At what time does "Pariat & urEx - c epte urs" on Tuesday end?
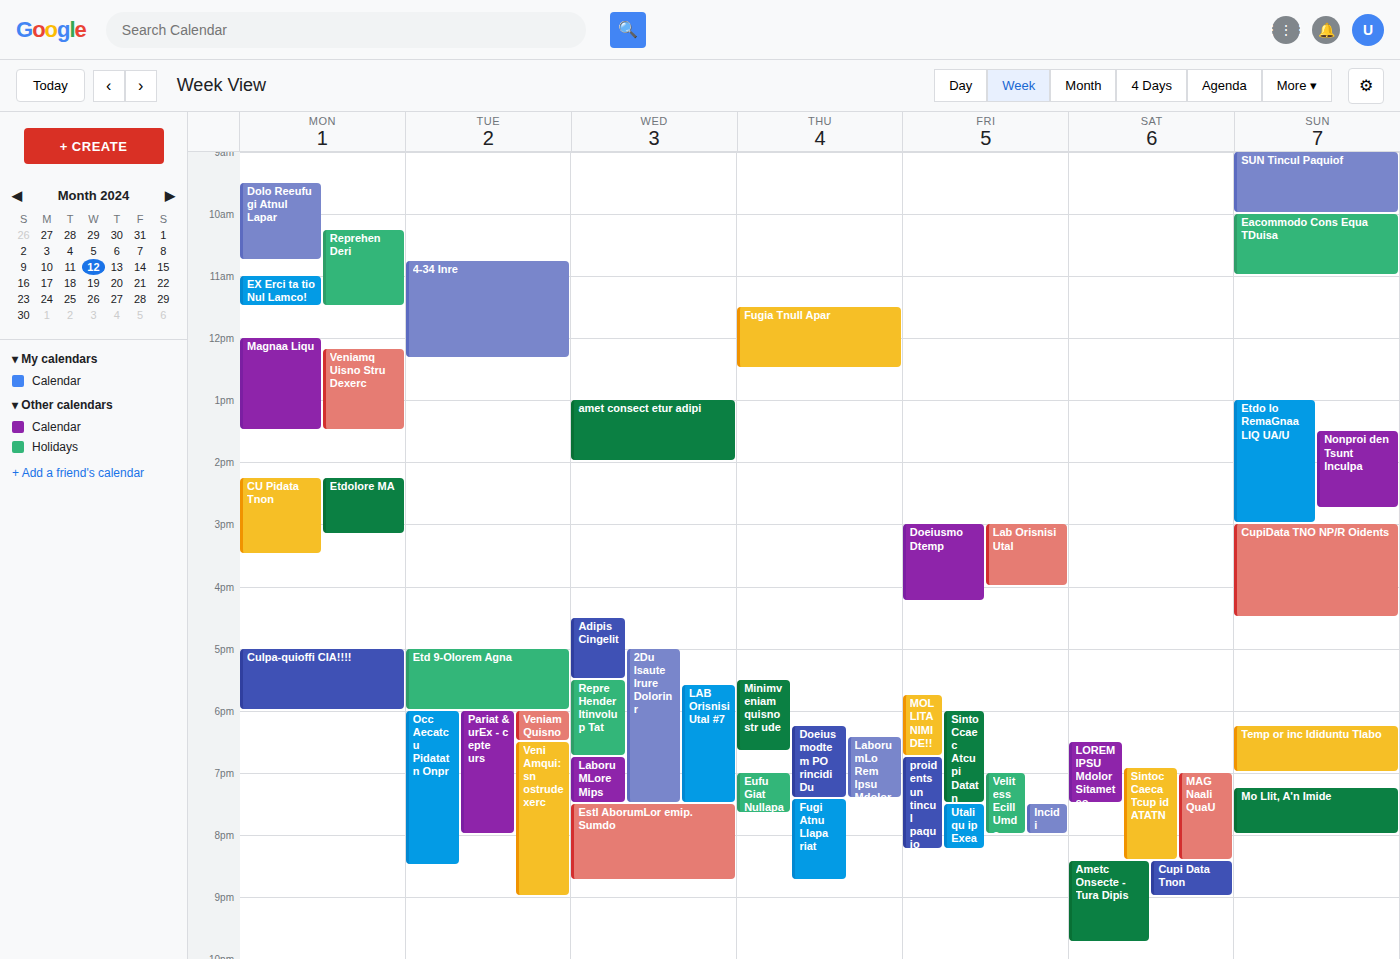
8:00 PM